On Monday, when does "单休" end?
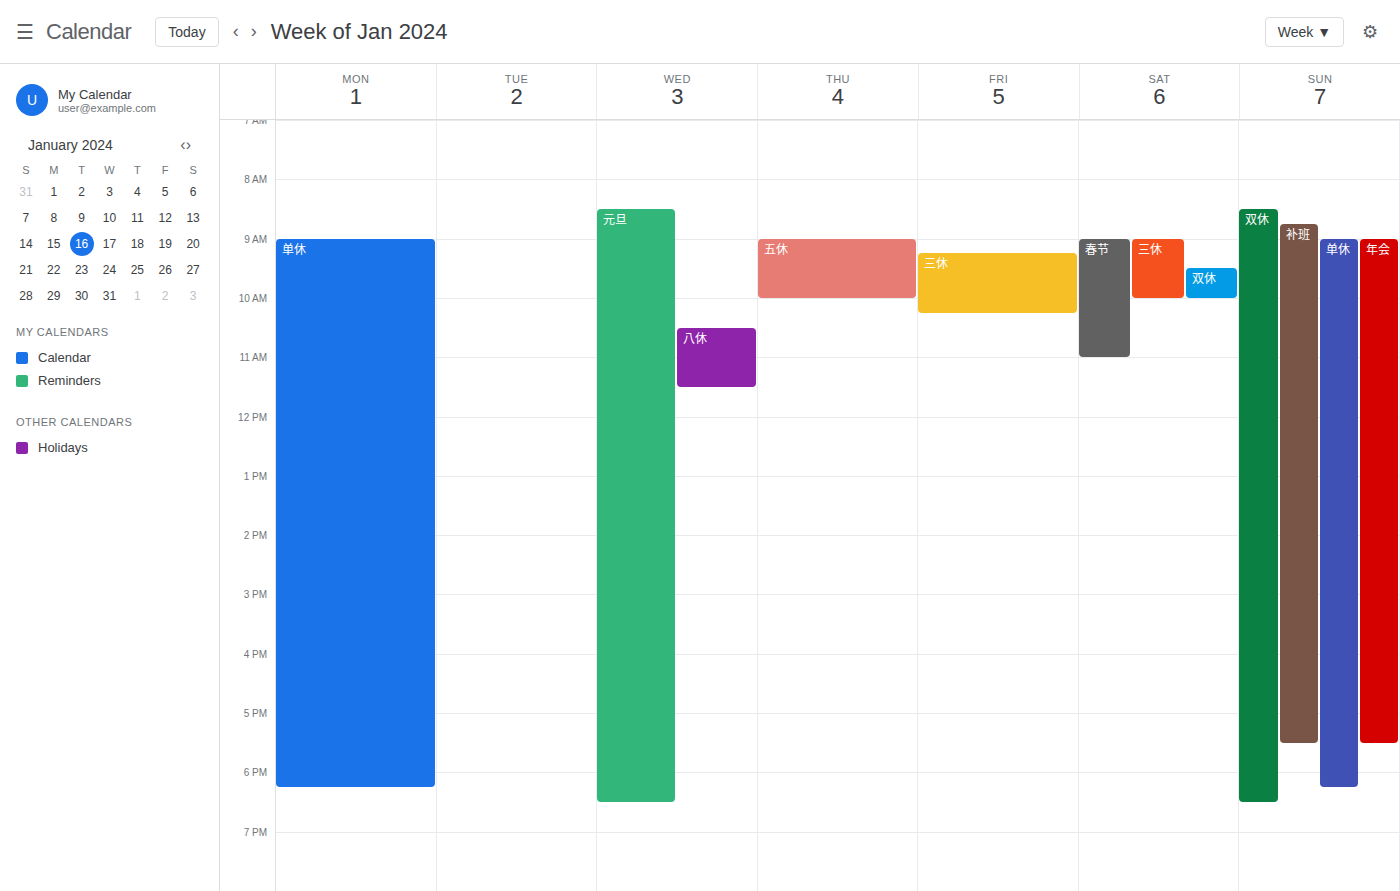
6:15 PM